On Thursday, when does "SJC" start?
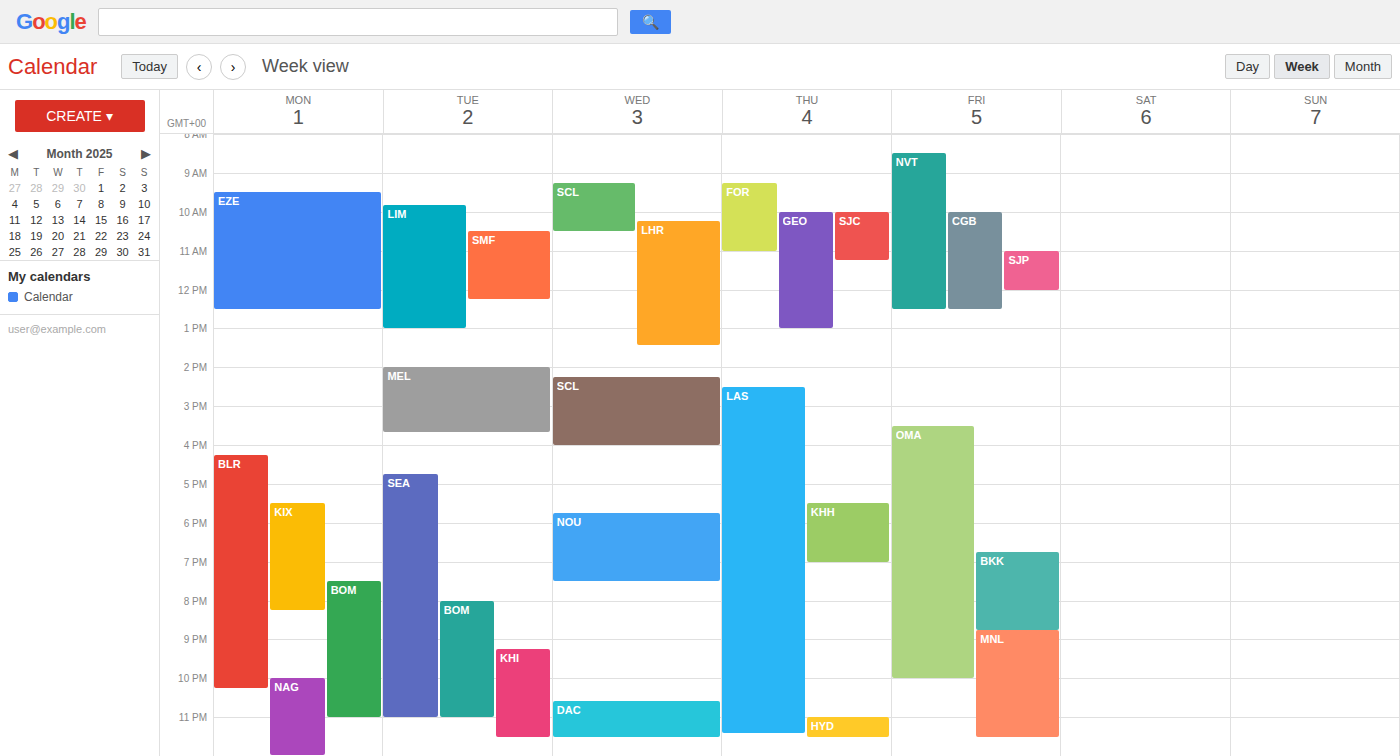
10:00 AM